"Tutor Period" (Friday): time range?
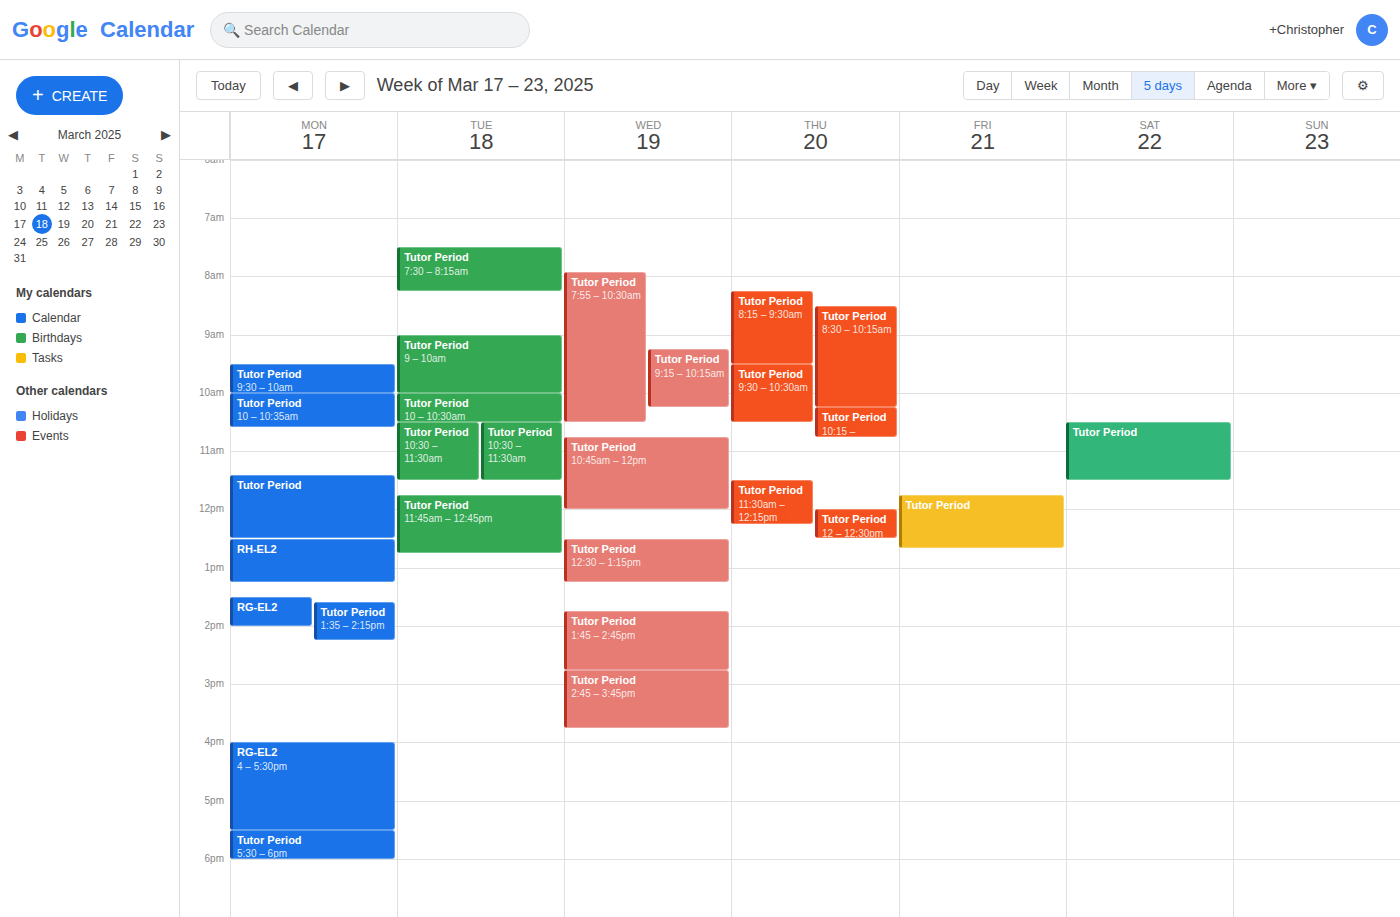
11:45 AM to 12:40 PM